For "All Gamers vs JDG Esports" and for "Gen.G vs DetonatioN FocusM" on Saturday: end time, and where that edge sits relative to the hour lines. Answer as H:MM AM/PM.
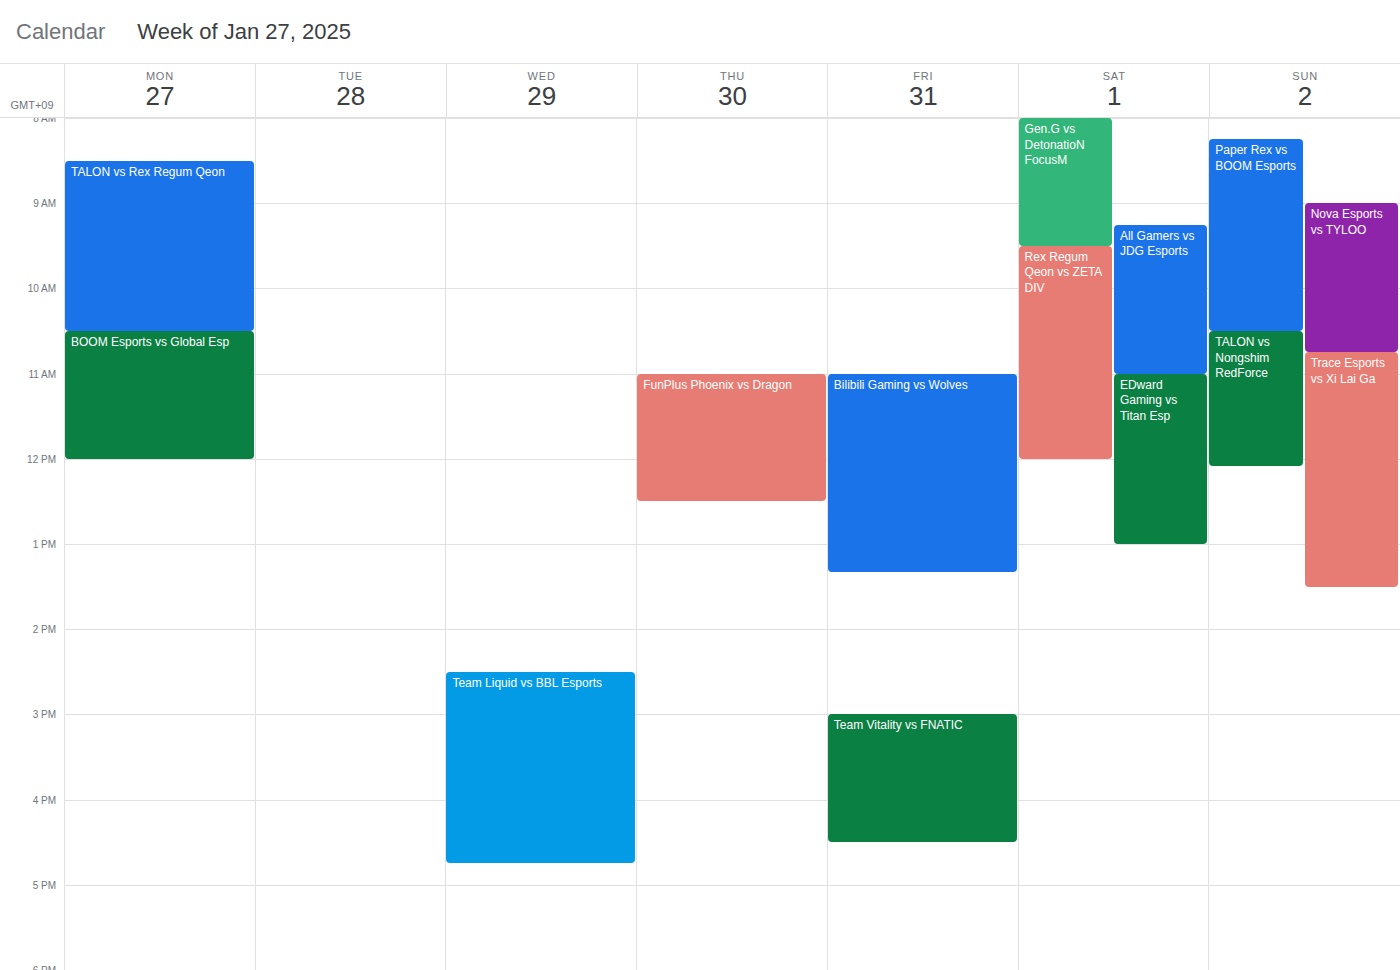
"All Gamers vs JDG Esports": 11:00 AM, exactly on the 11 AM line. "Gen.G vs DetonatioN FocusM": 9:30 AM, halfway between the 9 AM and 10 AM lines.